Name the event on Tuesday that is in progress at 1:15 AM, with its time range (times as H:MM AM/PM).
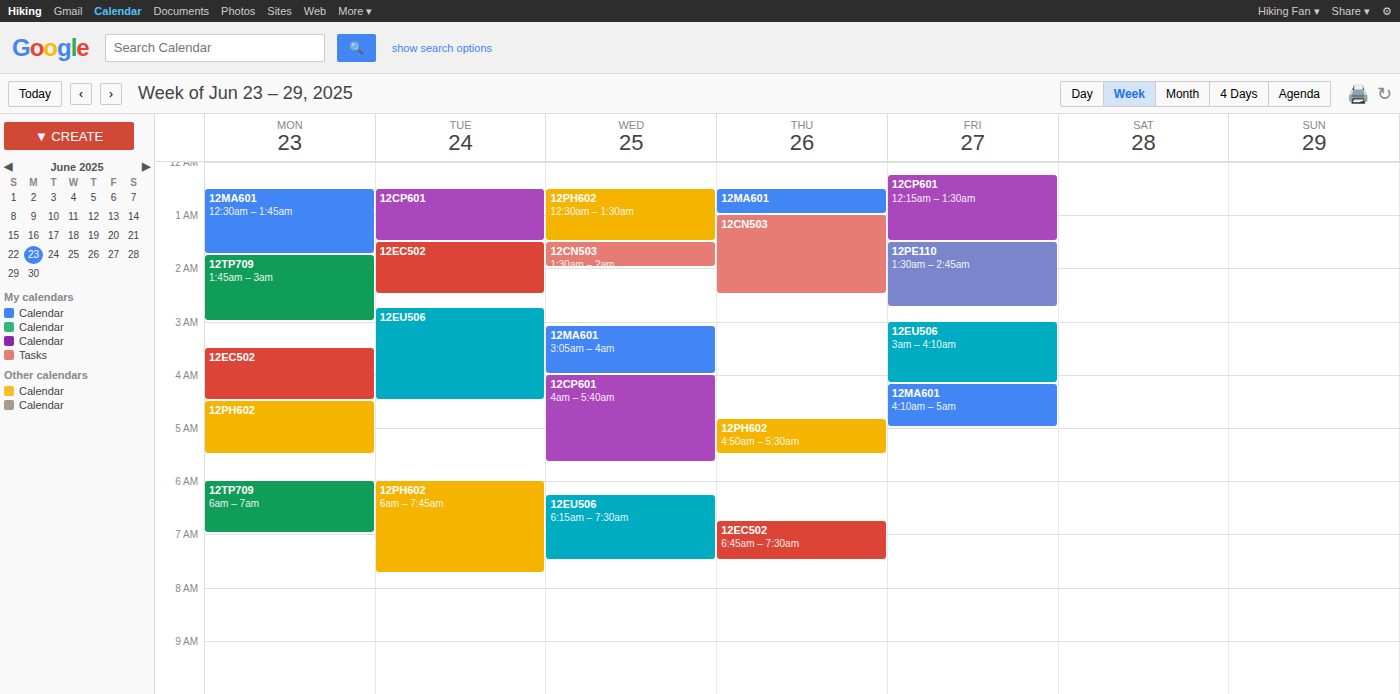
"12CP601", 12:30 AM to 1:30 AM